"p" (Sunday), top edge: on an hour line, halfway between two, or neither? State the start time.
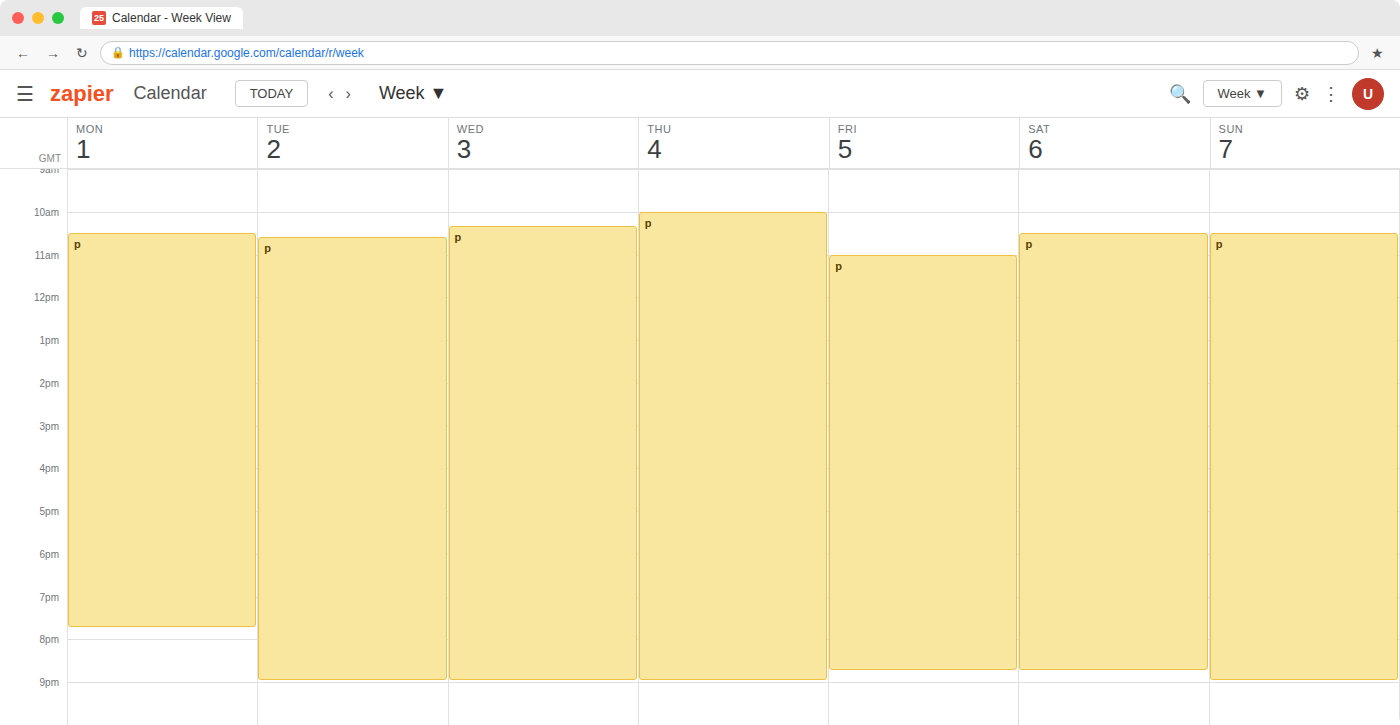
10:30 AM -- halfway between the 10 AM and 11 AM lines.